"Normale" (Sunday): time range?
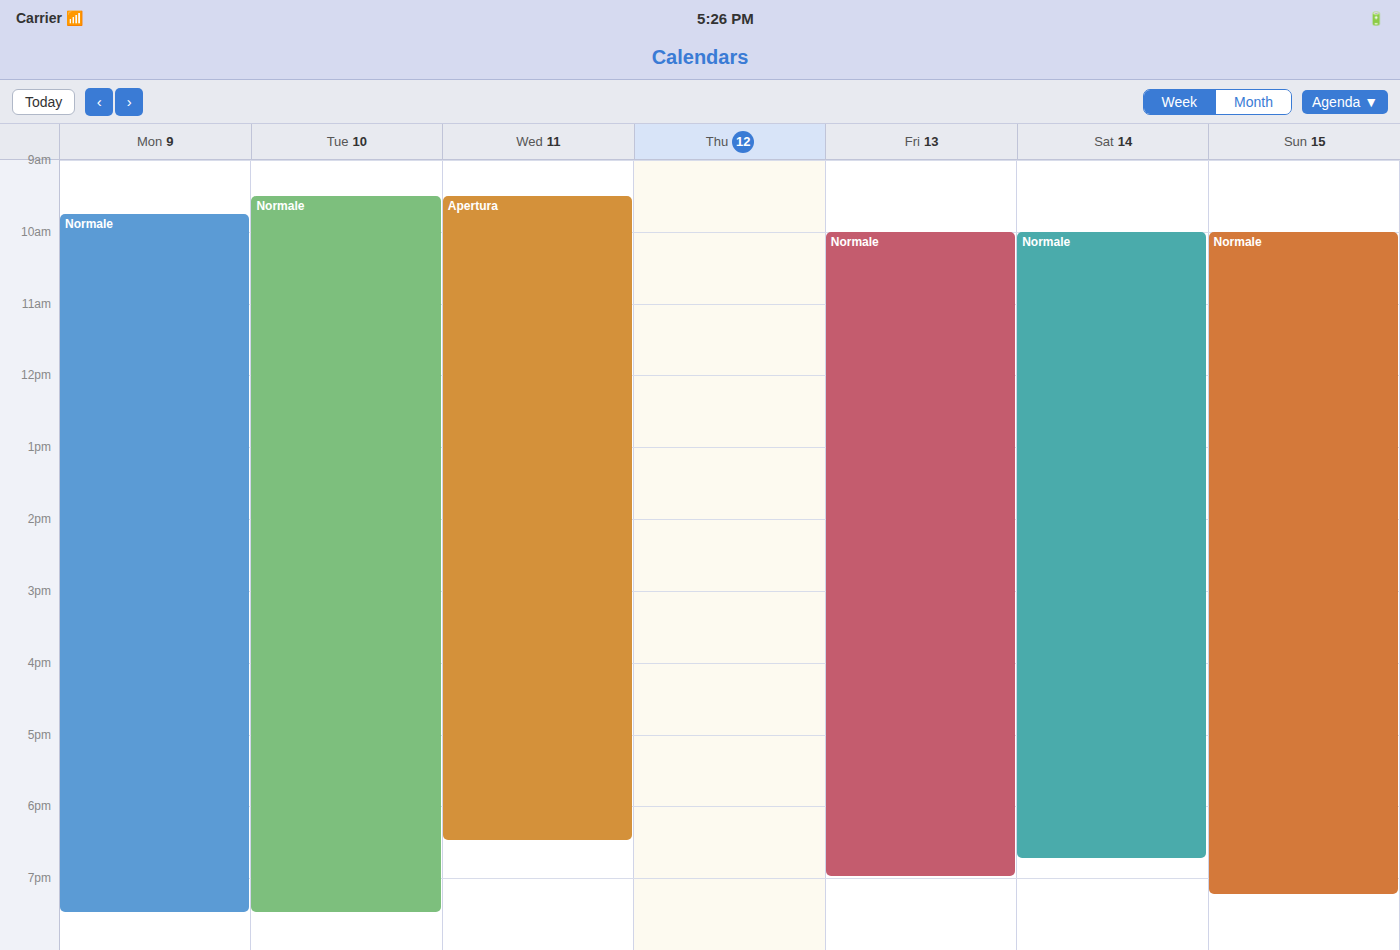
10:00 AM to 7:15 PM